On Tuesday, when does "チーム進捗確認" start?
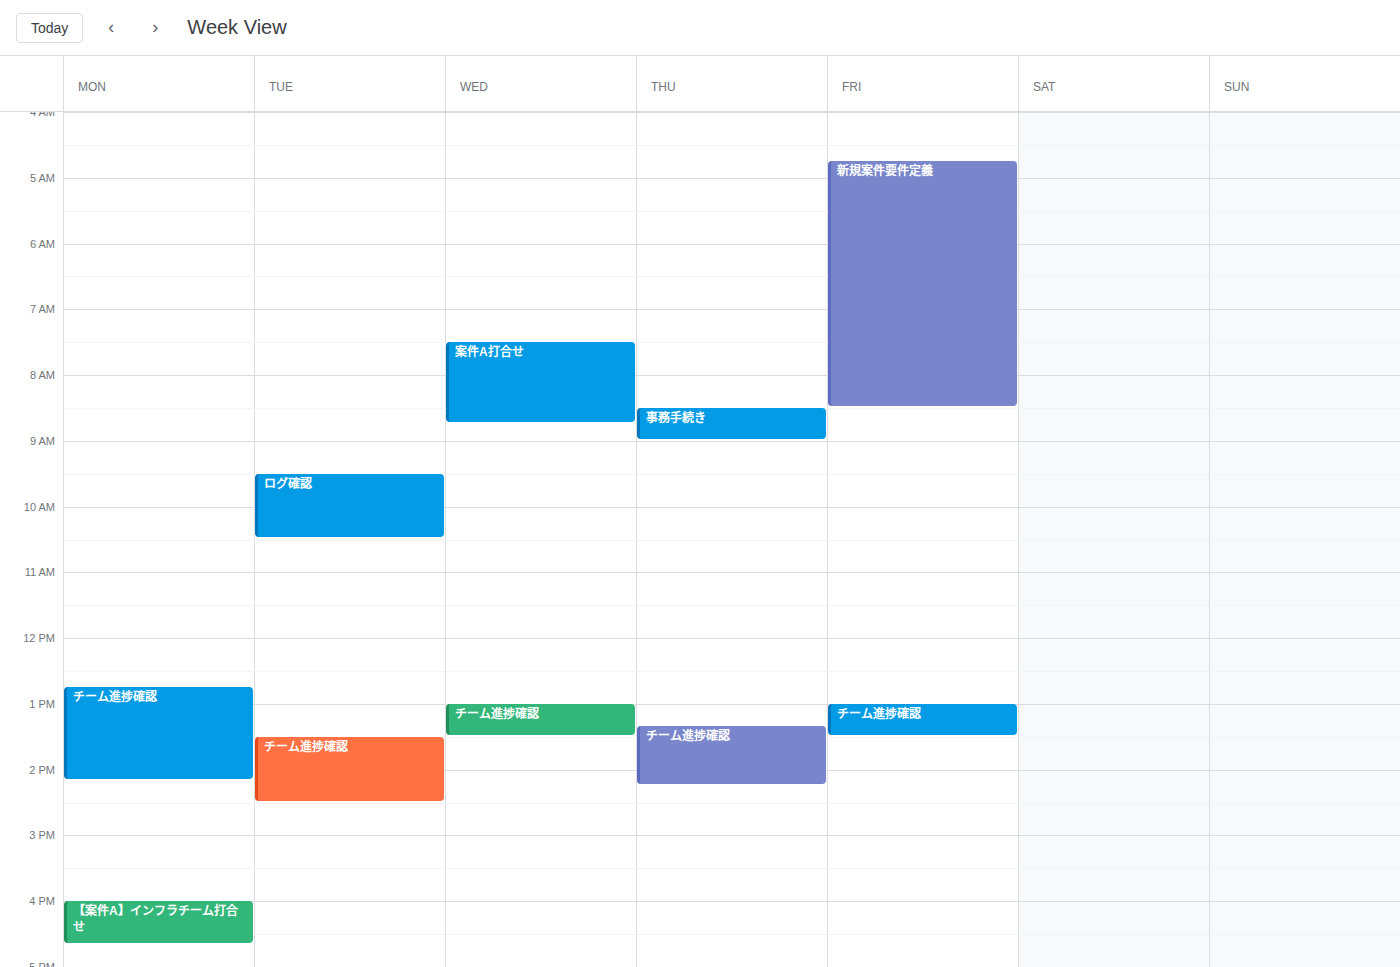
1:30 PM